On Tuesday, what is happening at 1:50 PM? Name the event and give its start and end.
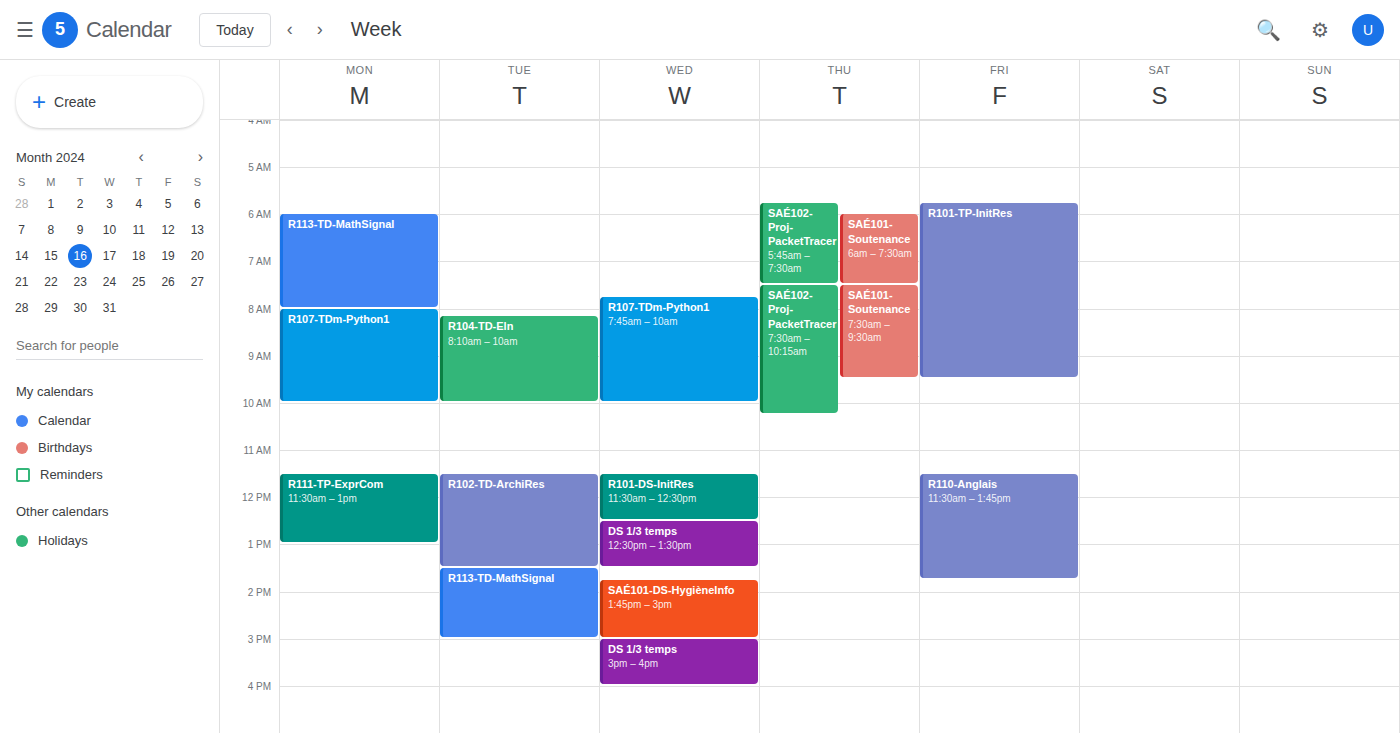
"R113-TD-MathSignal", 1:30 PM to 3:00 PM